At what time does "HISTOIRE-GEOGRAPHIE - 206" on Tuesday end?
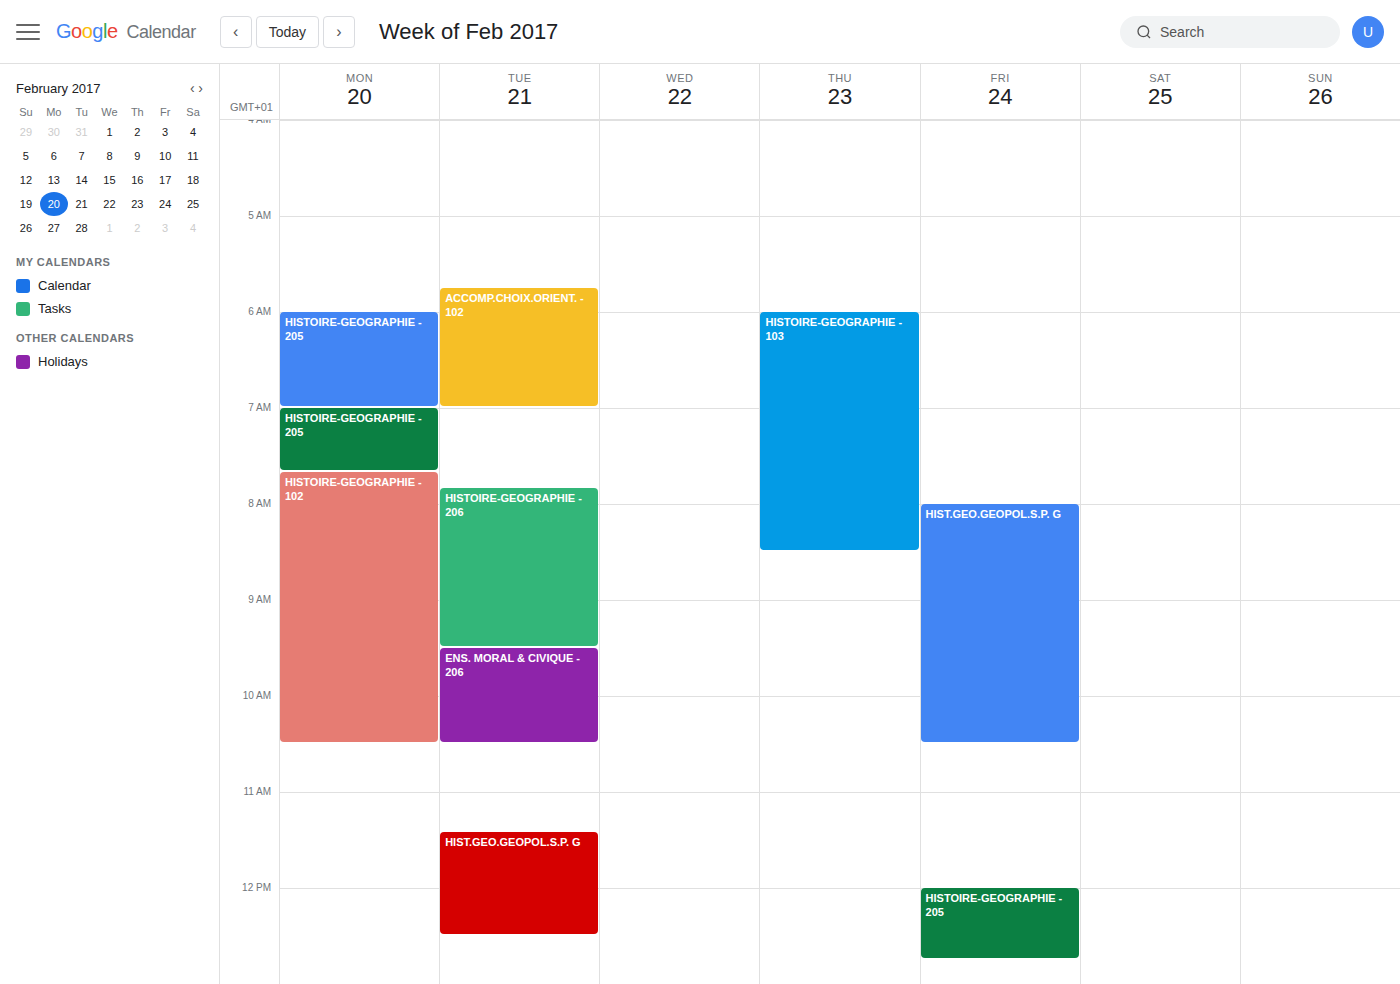
9:30 AM